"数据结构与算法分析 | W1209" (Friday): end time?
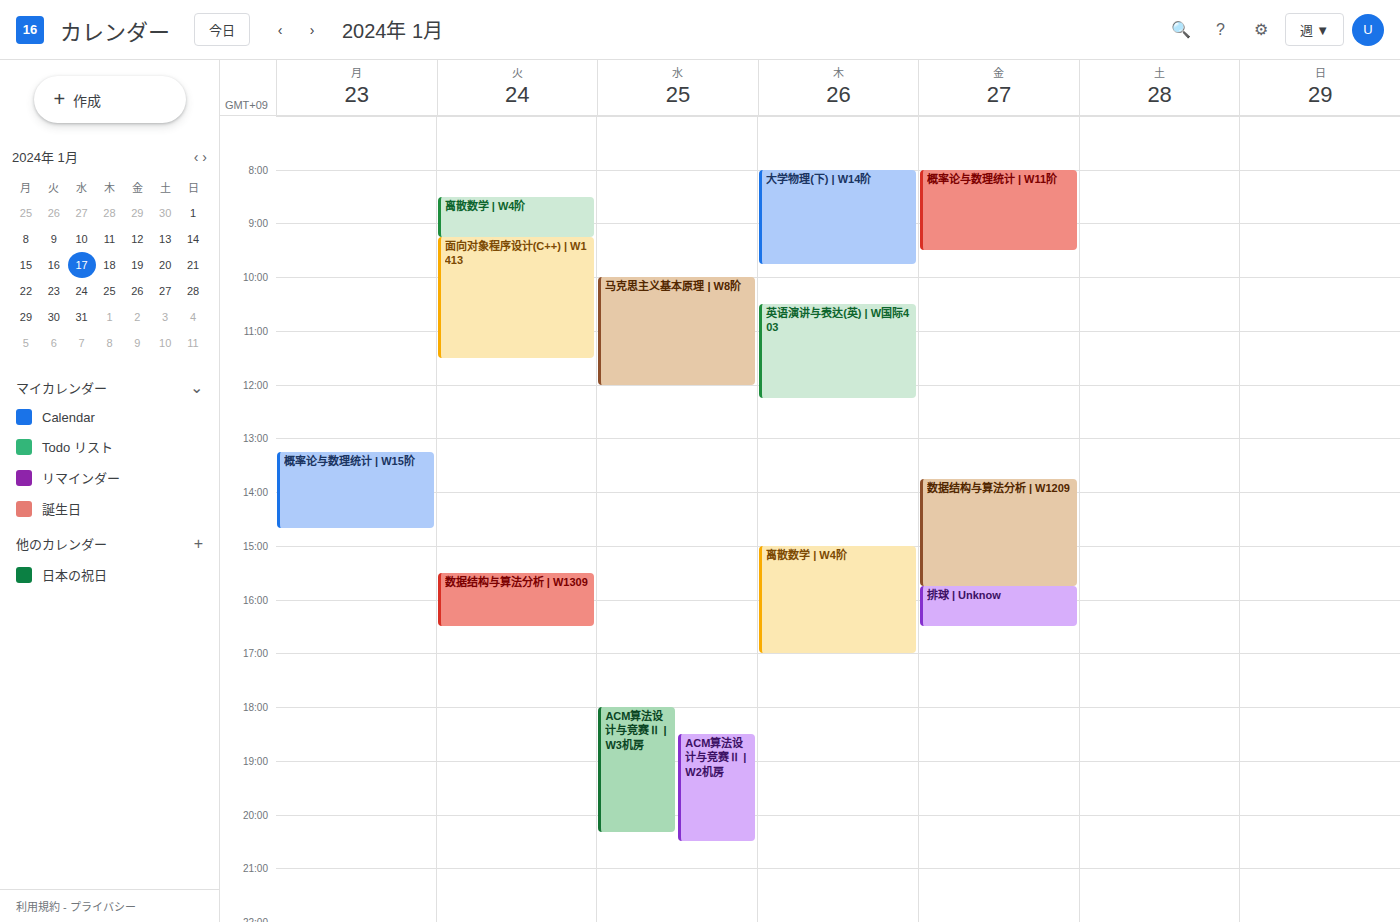
3:45 PM